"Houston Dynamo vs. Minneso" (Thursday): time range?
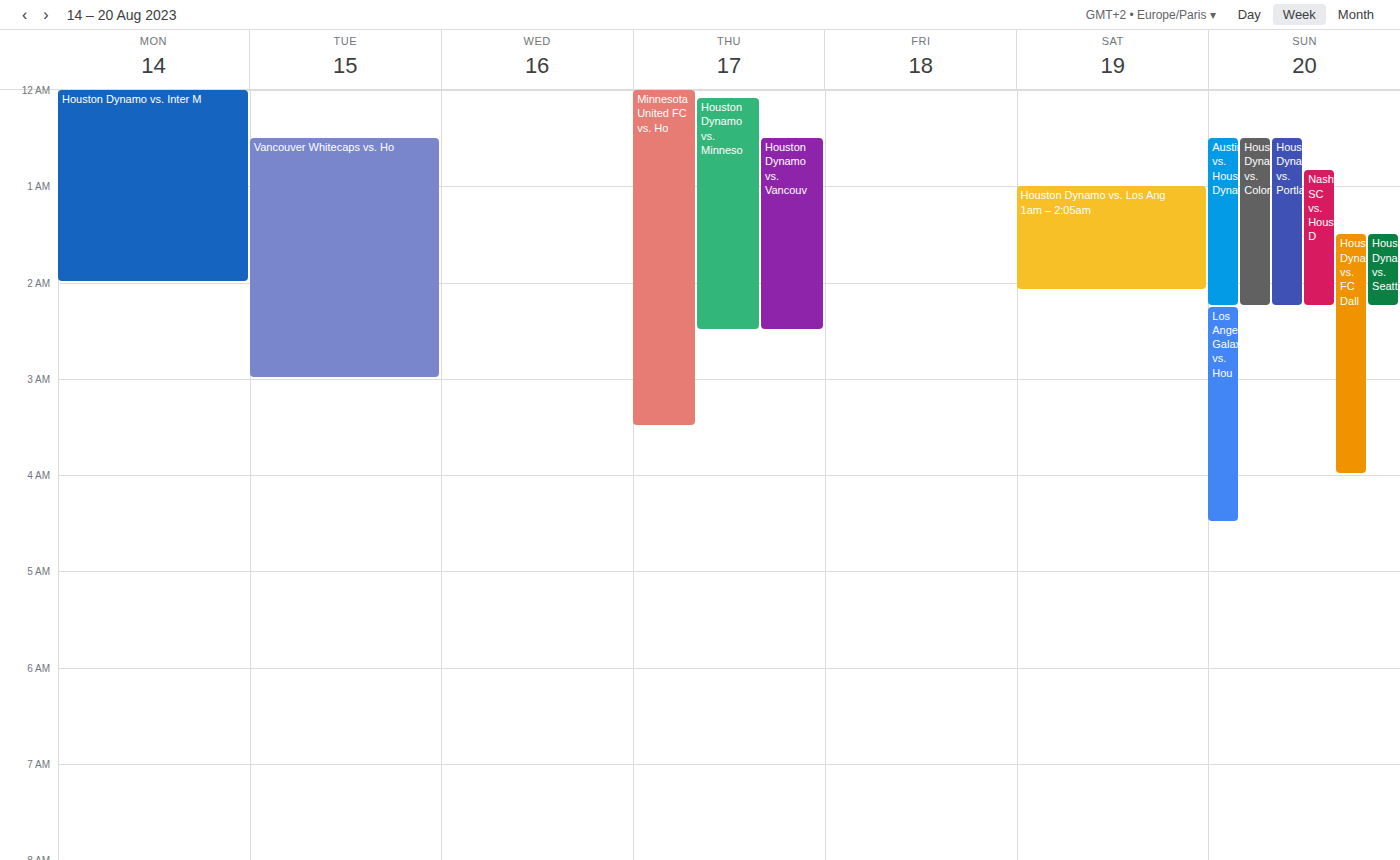
12:05 AM to 2:30 AM